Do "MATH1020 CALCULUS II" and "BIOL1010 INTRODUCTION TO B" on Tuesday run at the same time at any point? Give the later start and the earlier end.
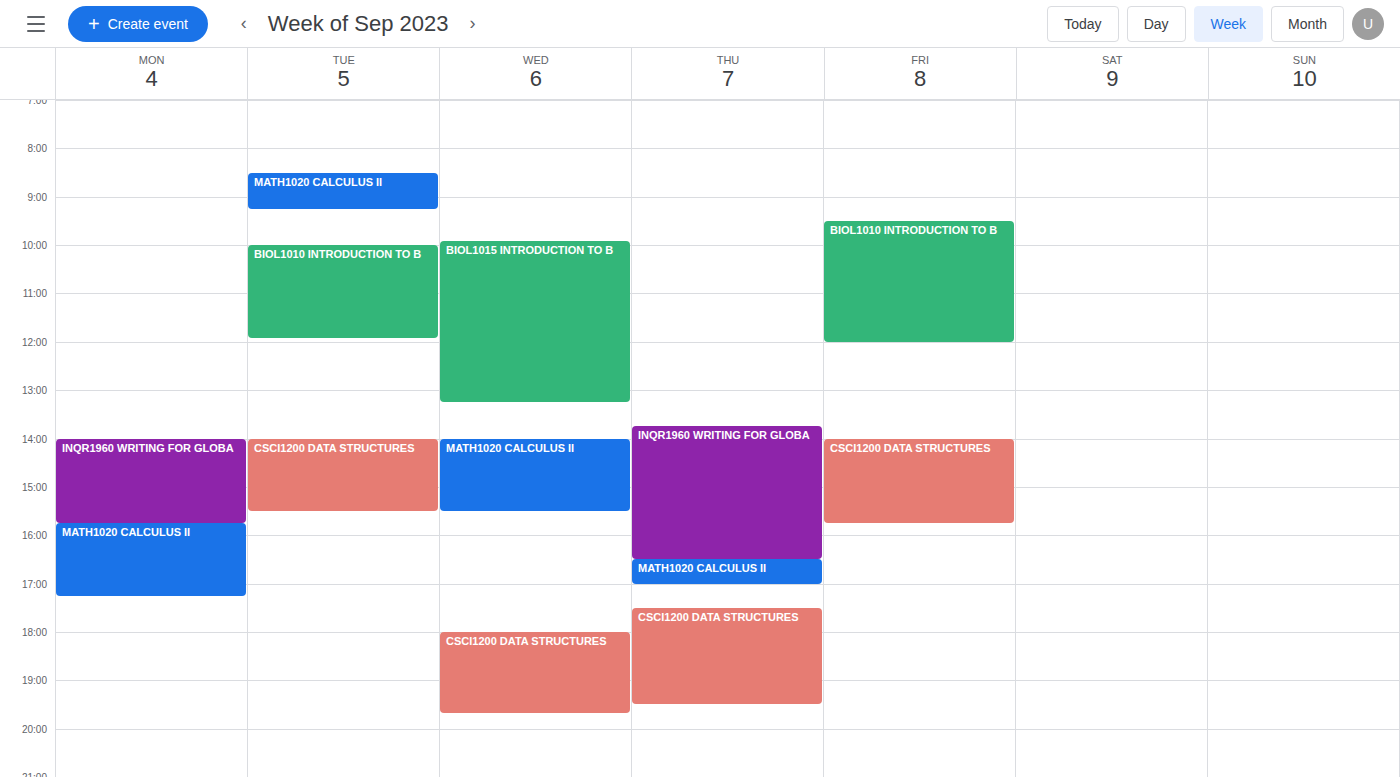
"MATH1020 CALCULUS II" ends at 09:15 and "BIOL1010 INTRODUCTION TO B" starts at 10:00 -- no overlap.